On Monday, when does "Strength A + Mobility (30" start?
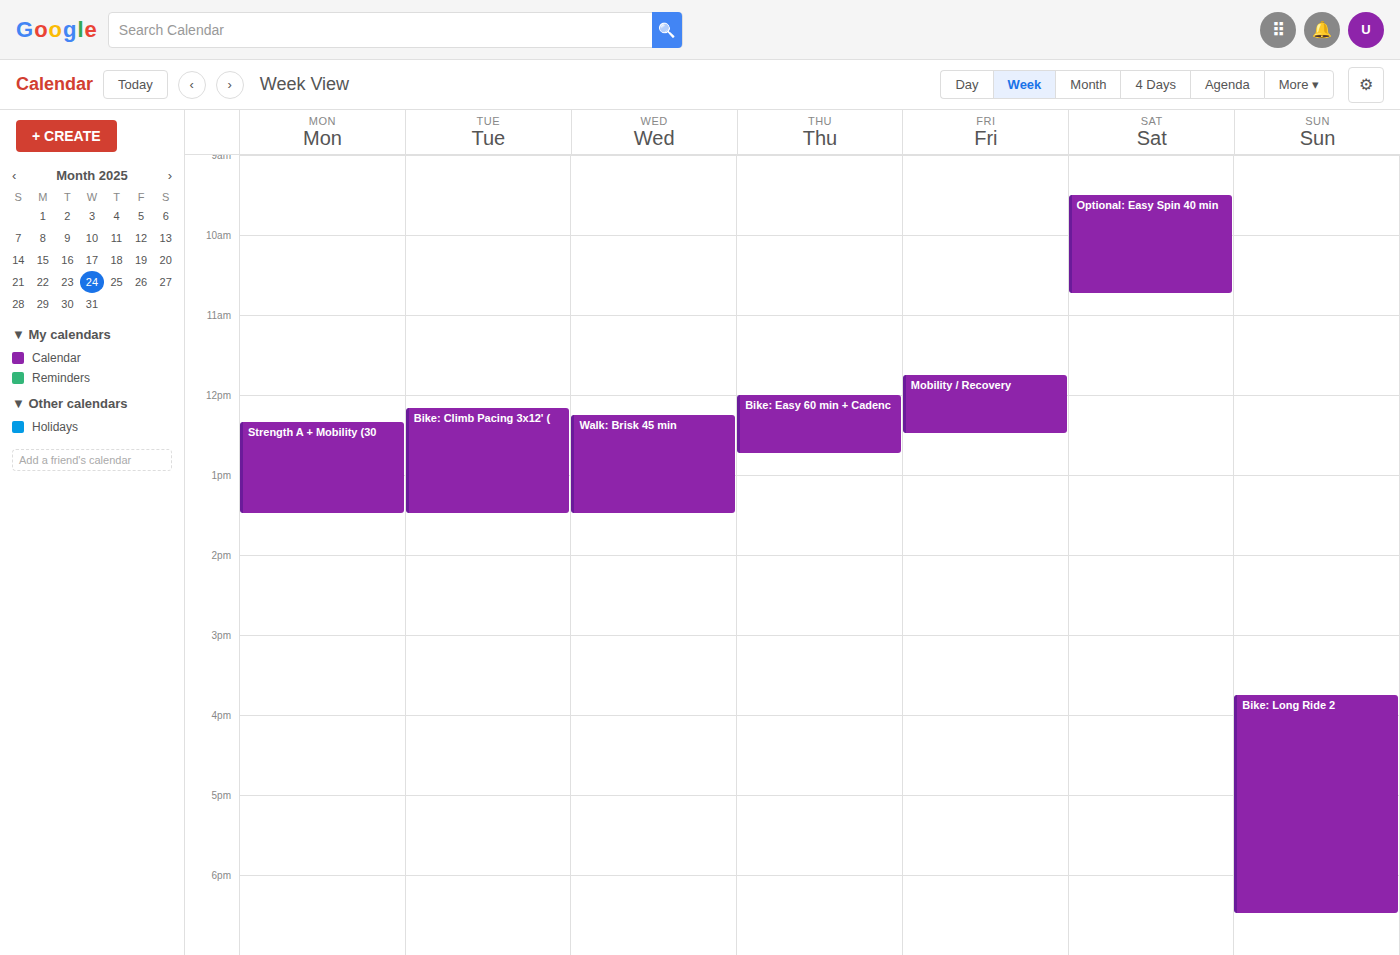
12:20 PM